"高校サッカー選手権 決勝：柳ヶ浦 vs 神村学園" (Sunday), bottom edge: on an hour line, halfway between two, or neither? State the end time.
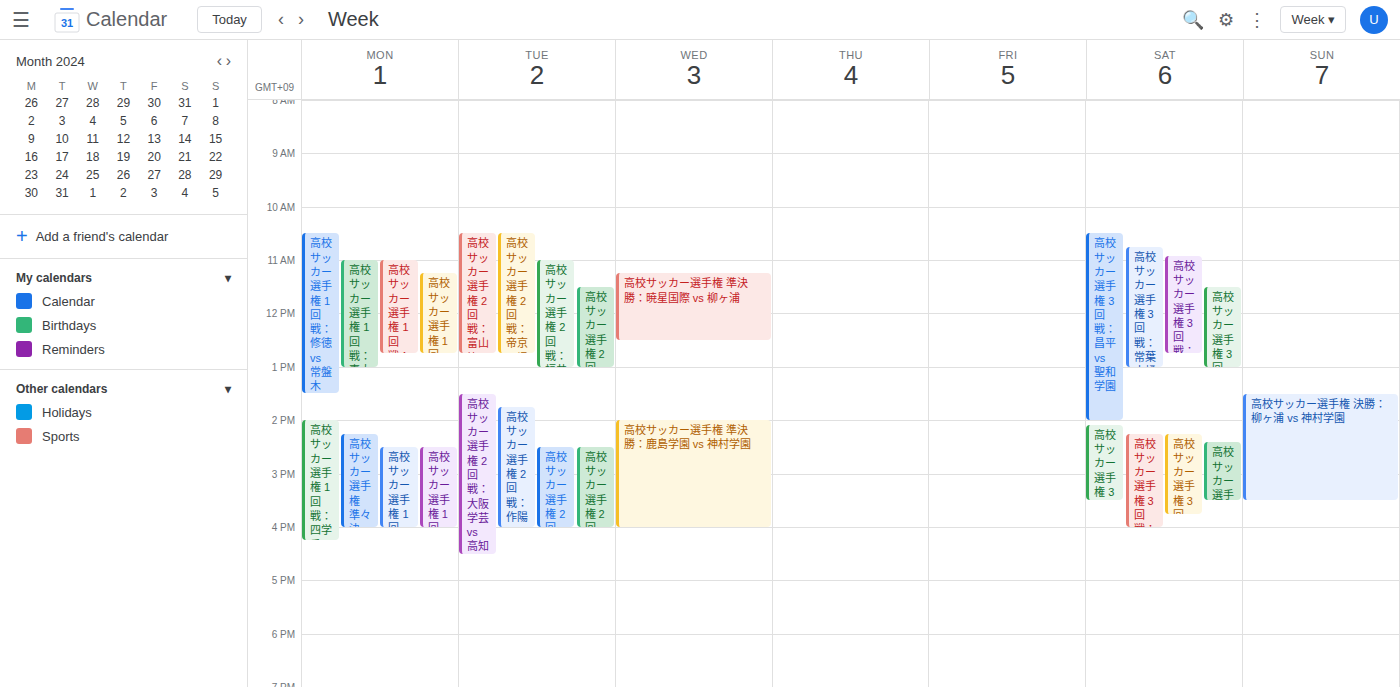
15:30 -- halfway between the 15:00 and 16:00 lines.